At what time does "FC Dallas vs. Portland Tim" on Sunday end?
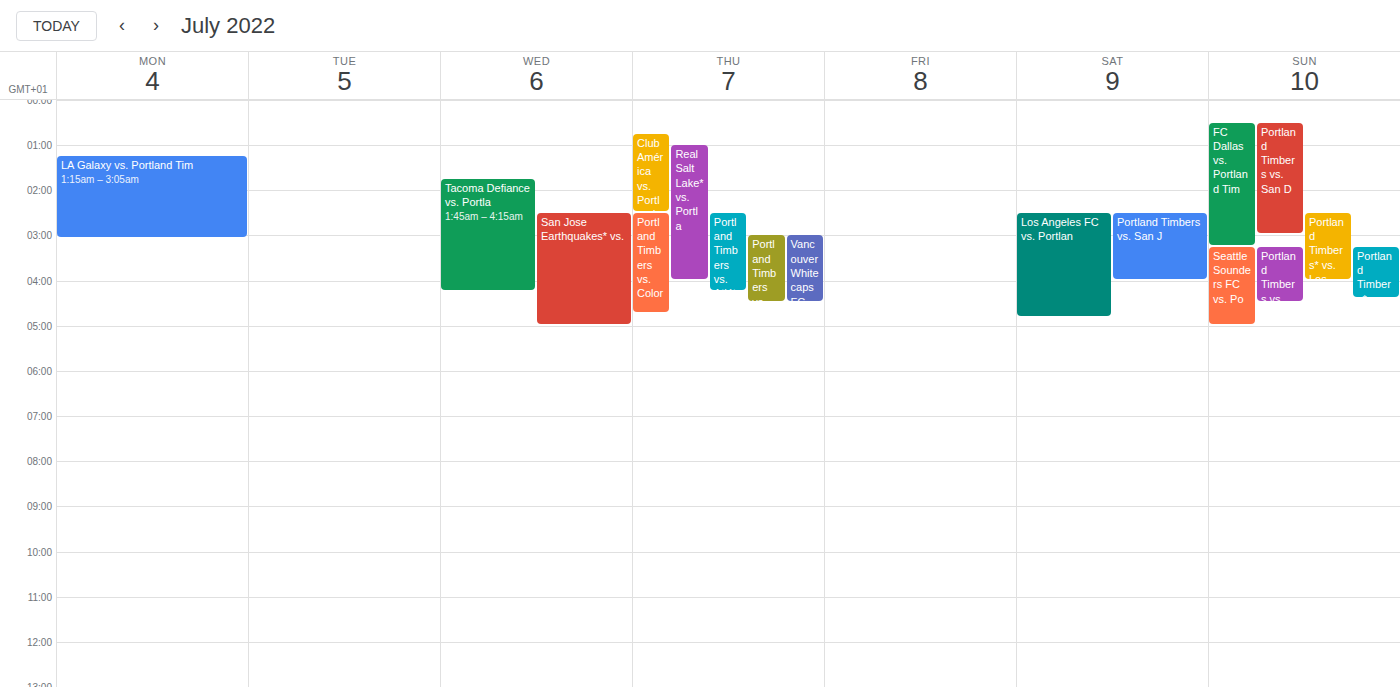
3:15 AM